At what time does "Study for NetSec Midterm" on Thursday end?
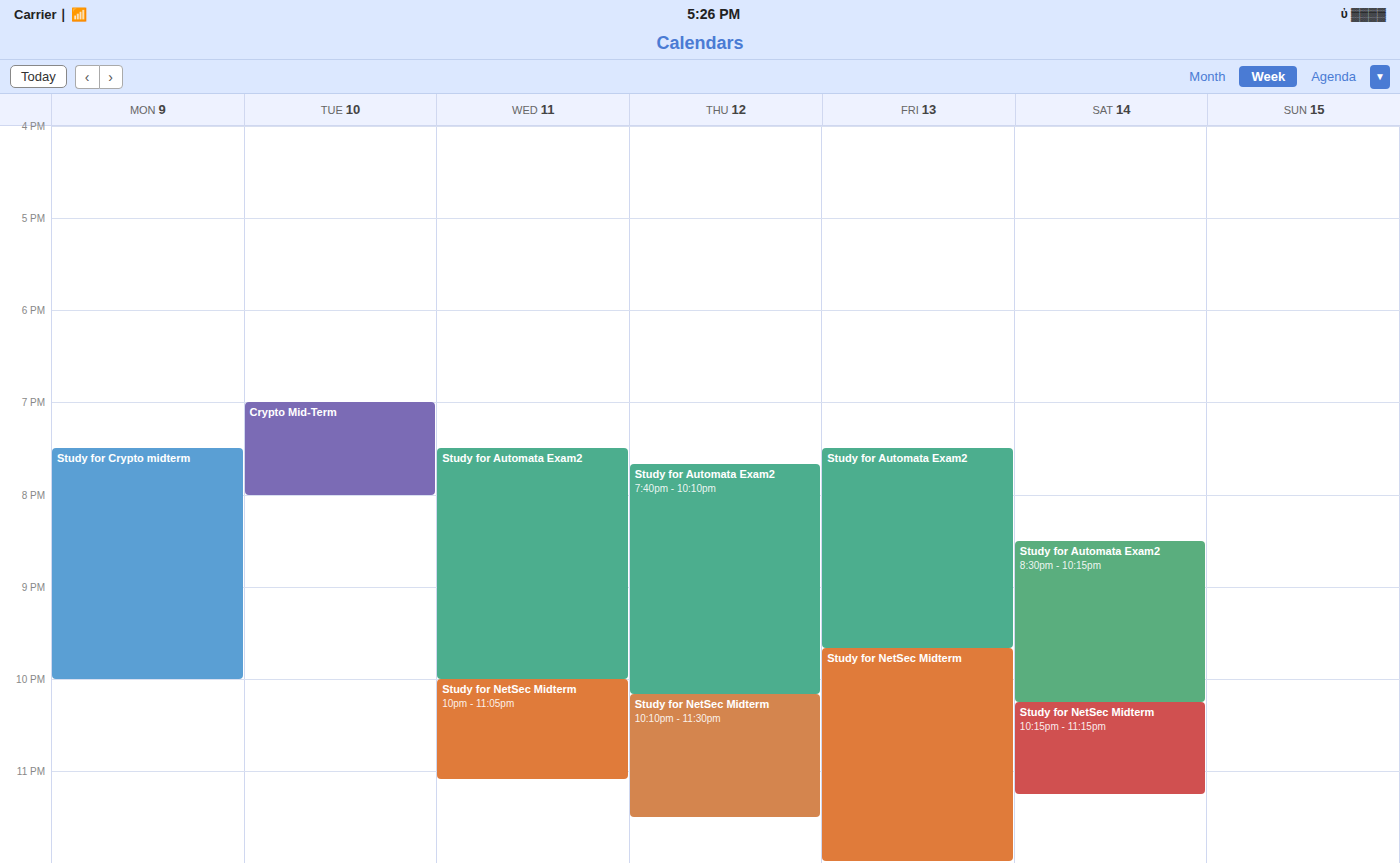
11:30 PM